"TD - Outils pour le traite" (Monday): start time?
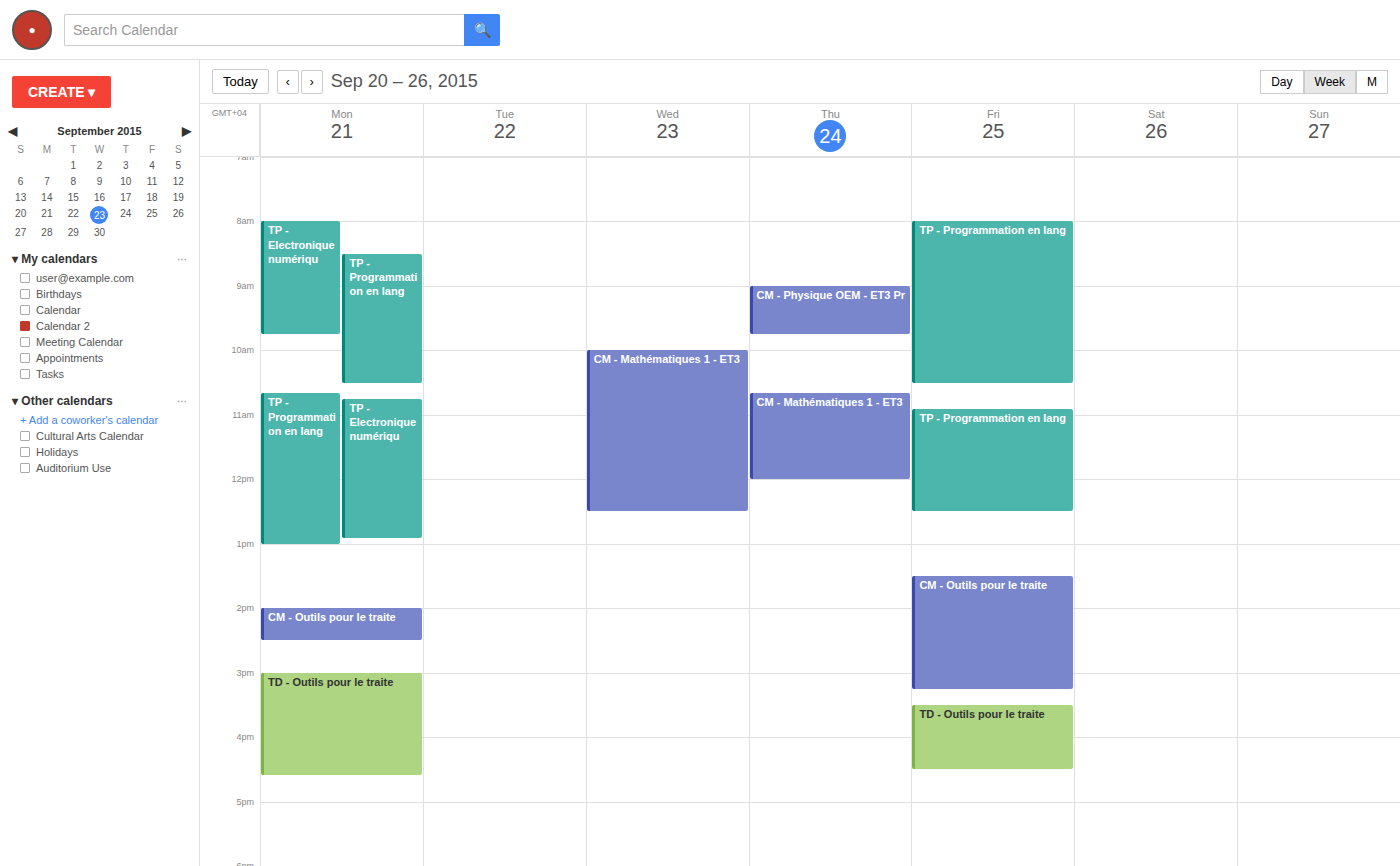
3:00 PM